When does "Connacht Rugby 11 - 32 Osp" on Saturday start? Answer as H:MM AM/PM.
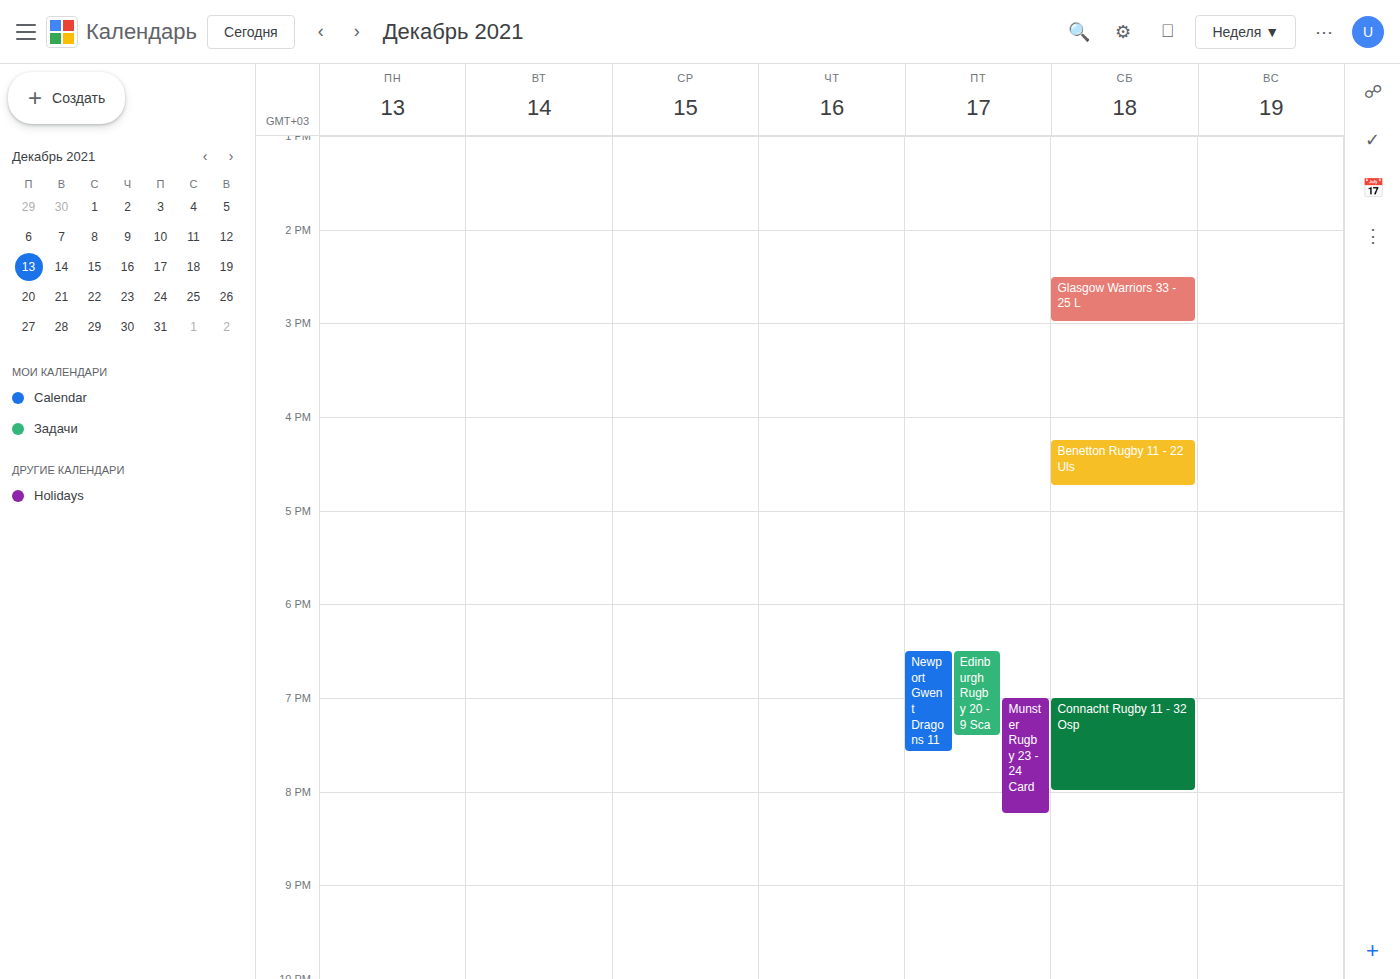
7:00 PM